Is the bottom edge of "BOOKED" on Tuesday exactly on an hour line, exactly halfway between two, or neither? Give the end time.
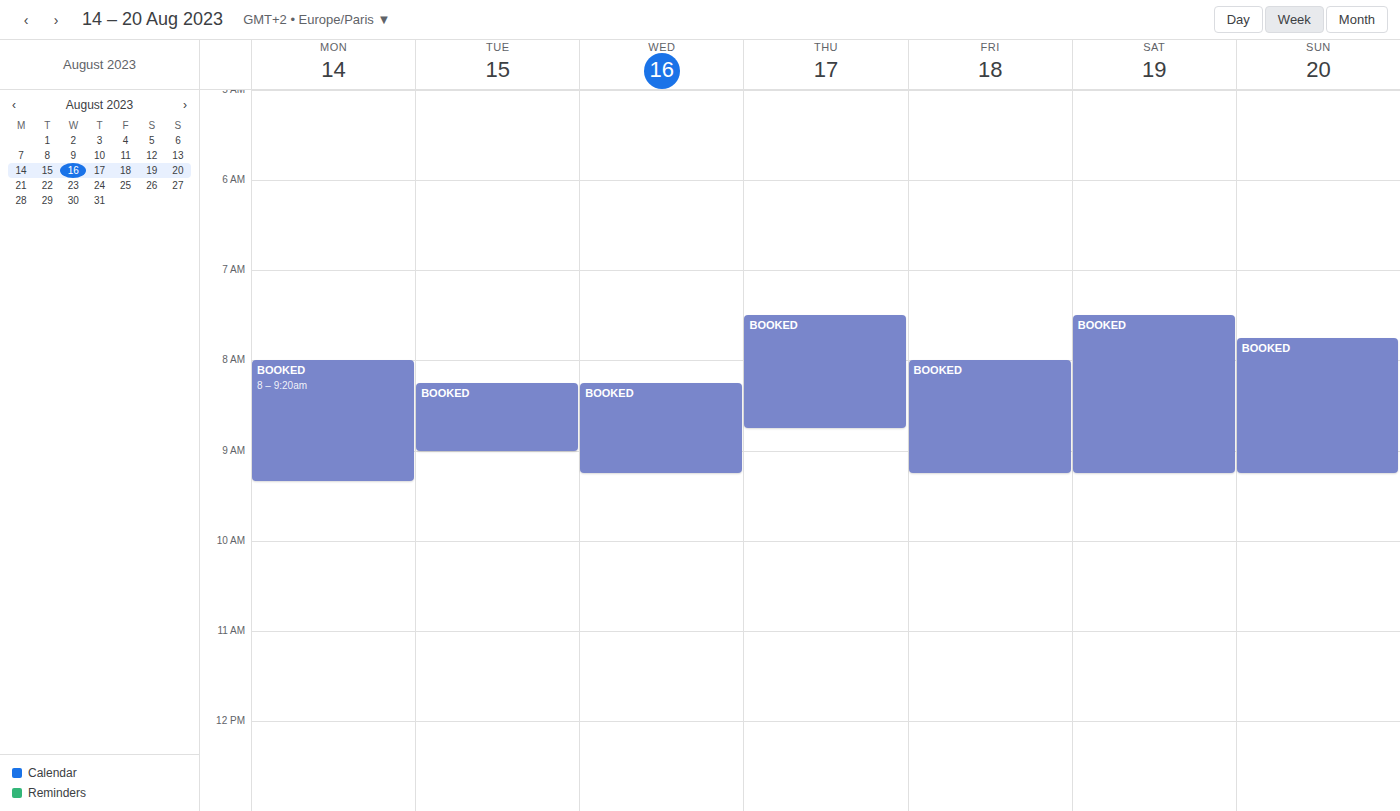
9:00 AM -- exactly on the 9 AM line.